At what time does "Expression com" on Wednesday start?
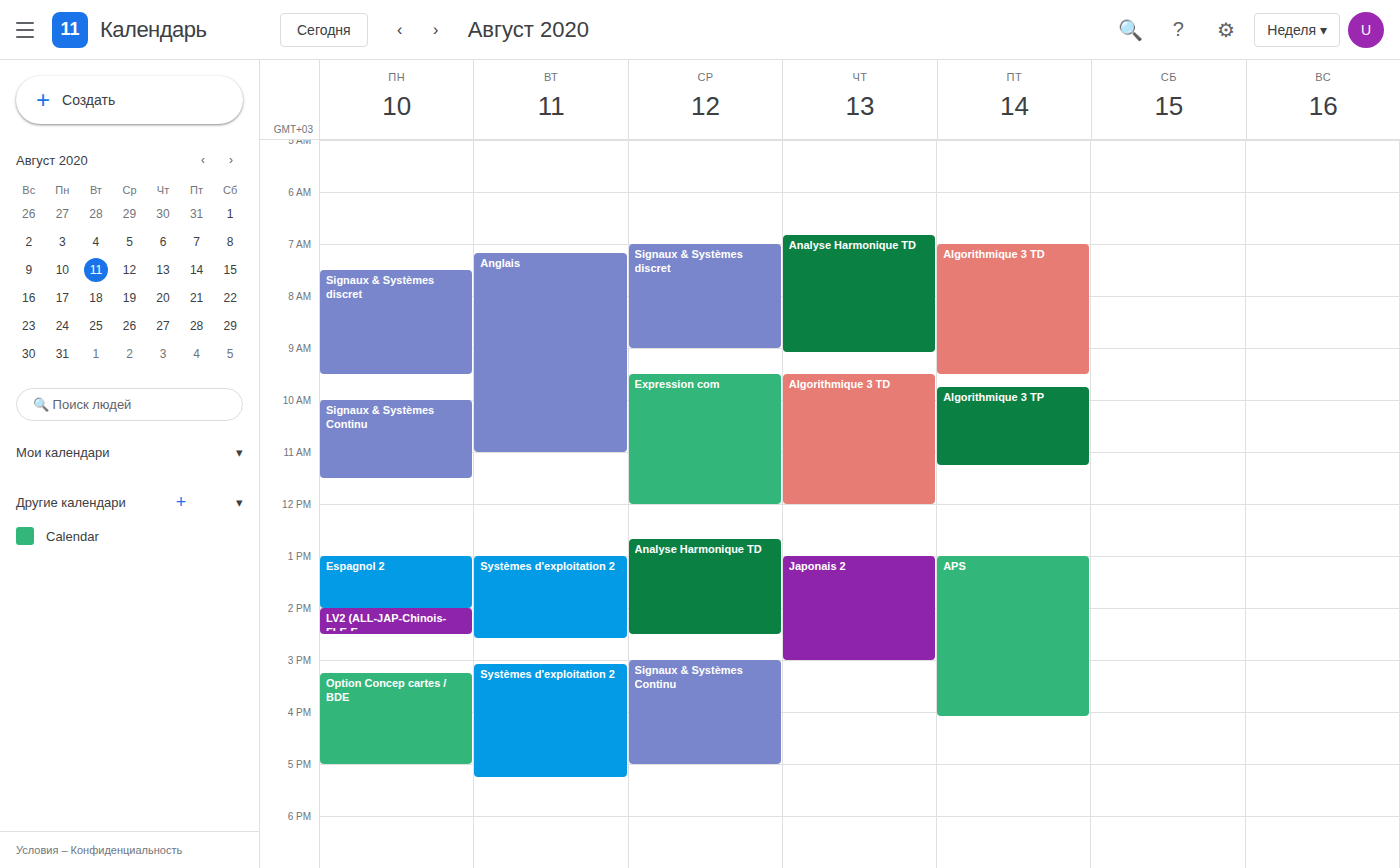
9:30 AM